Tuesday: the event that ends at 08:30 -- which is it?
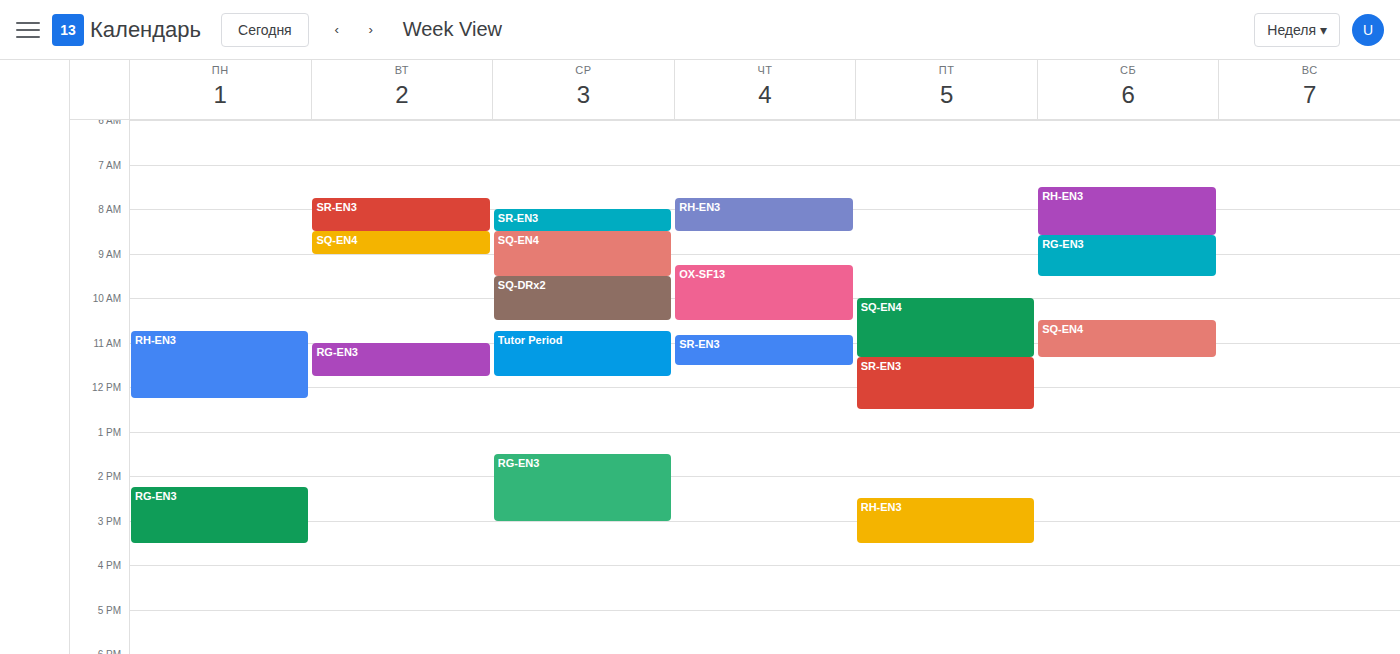
"SR-EN3"